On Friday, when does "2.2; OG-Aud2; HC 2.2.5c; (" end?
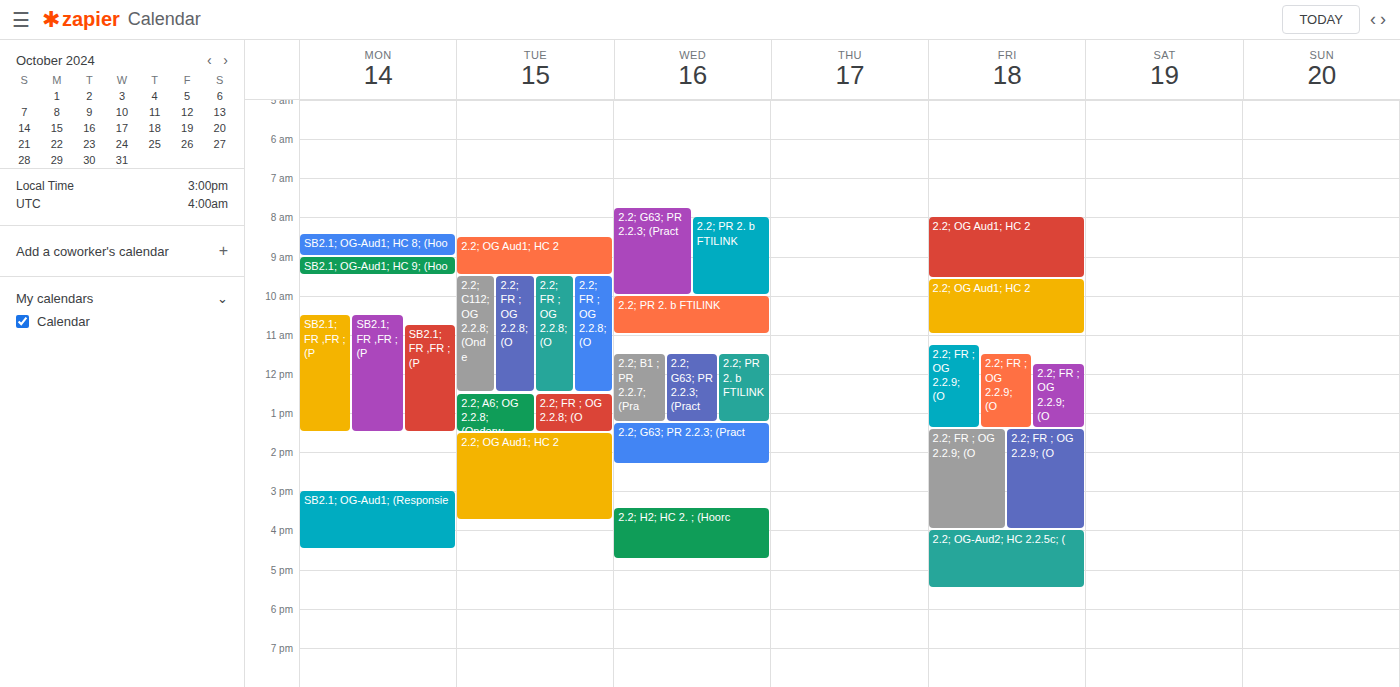
5:30 PM